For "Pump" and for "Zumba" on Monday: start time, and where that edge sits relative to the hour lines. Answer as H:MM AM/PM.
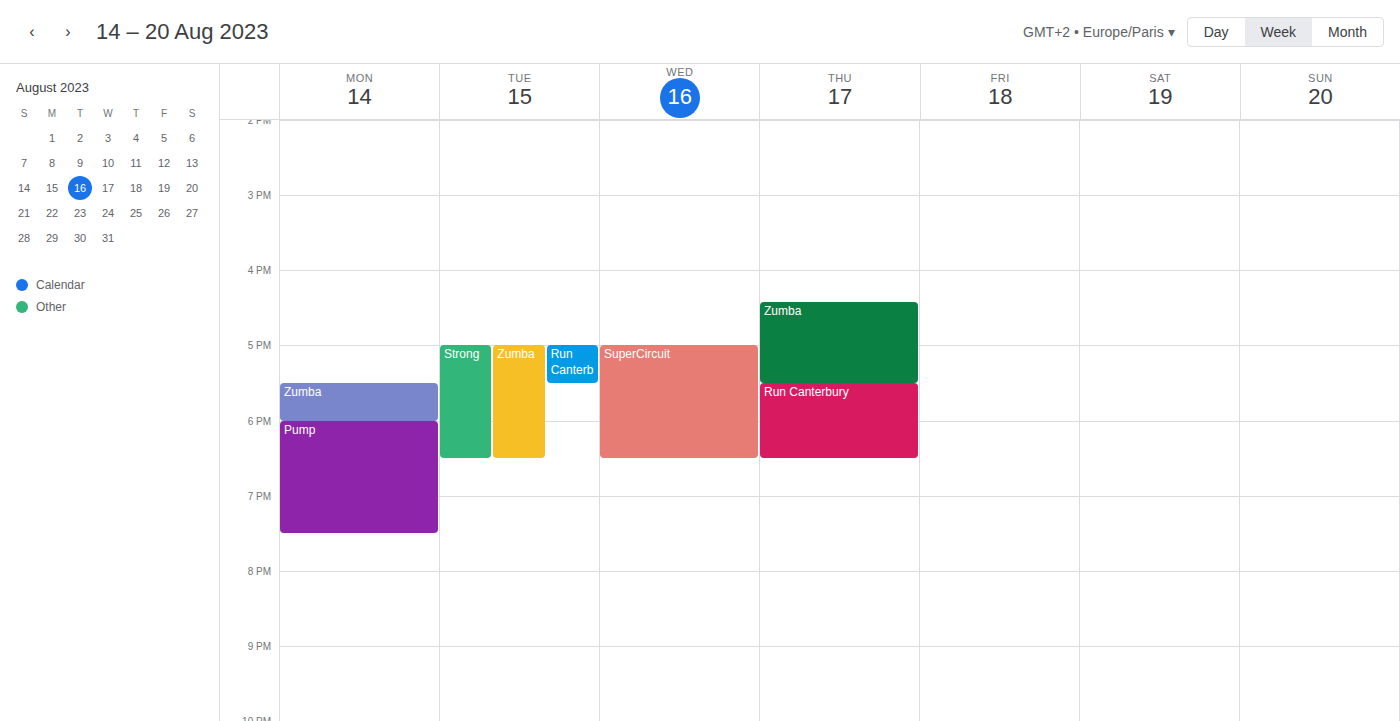
"Pump": 6:00 PM, exactly on the 6 PM line. "Zumba": 5:30 PM, halfway between the 5 PM and 6 PM lines.